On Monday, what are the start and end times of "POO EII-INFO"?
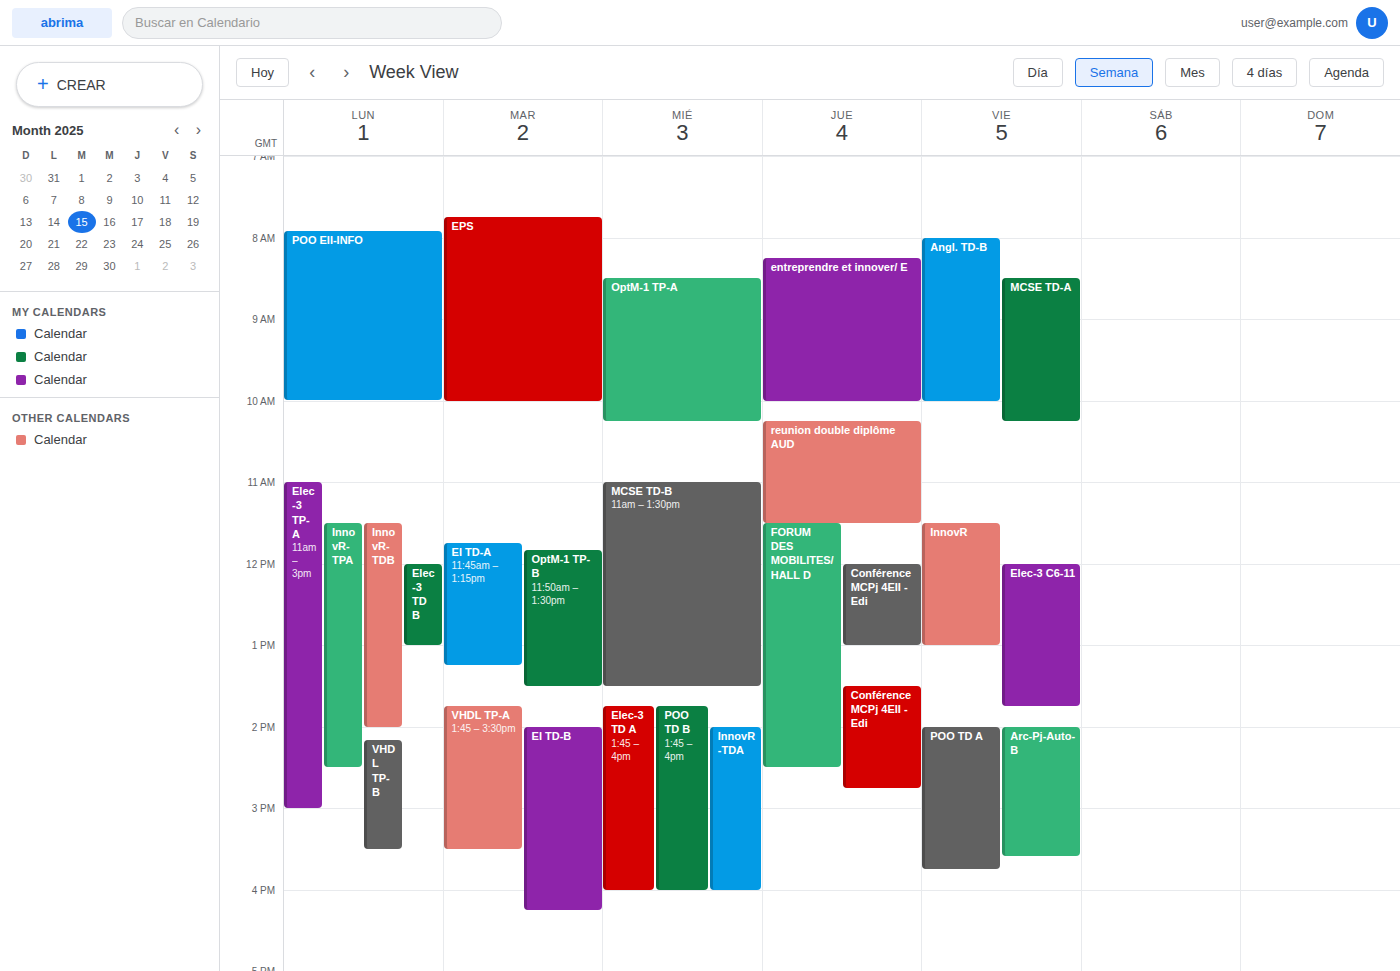
7:55 AM to 10:00 AM